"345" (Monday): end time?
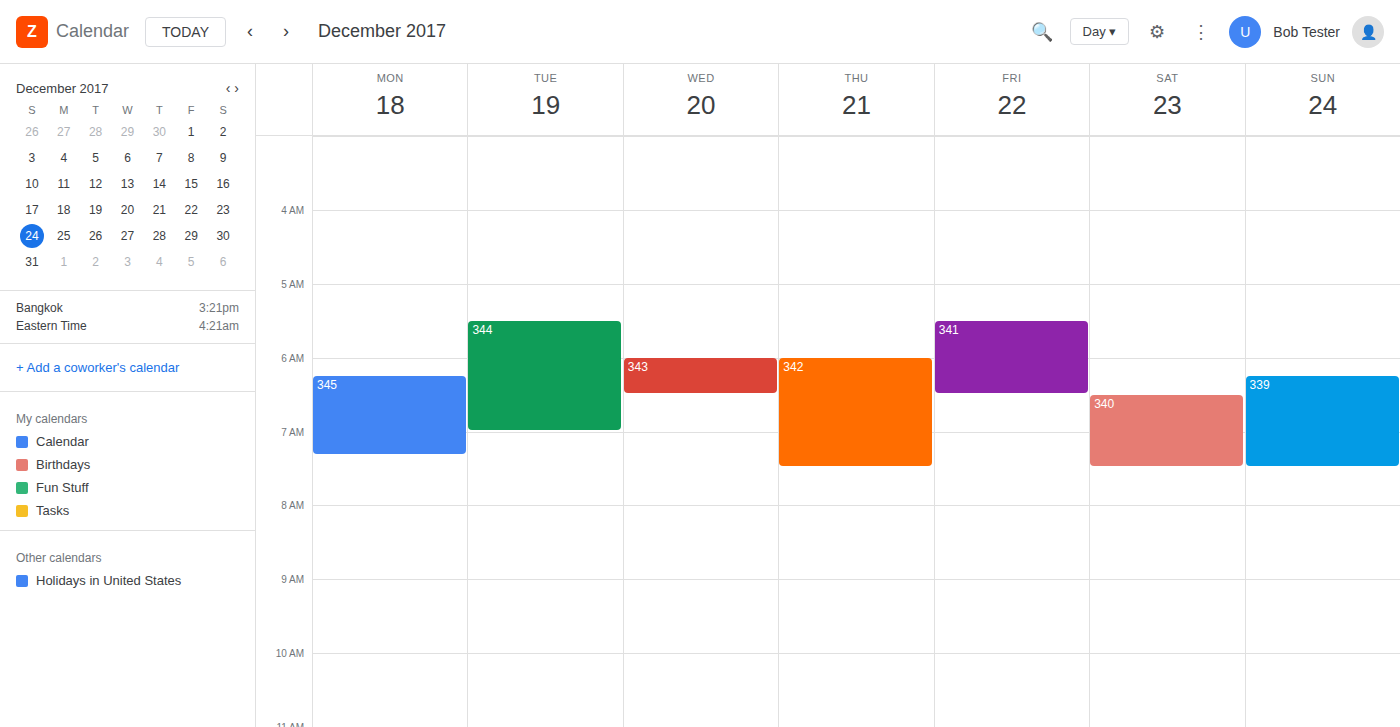
7:20 AM